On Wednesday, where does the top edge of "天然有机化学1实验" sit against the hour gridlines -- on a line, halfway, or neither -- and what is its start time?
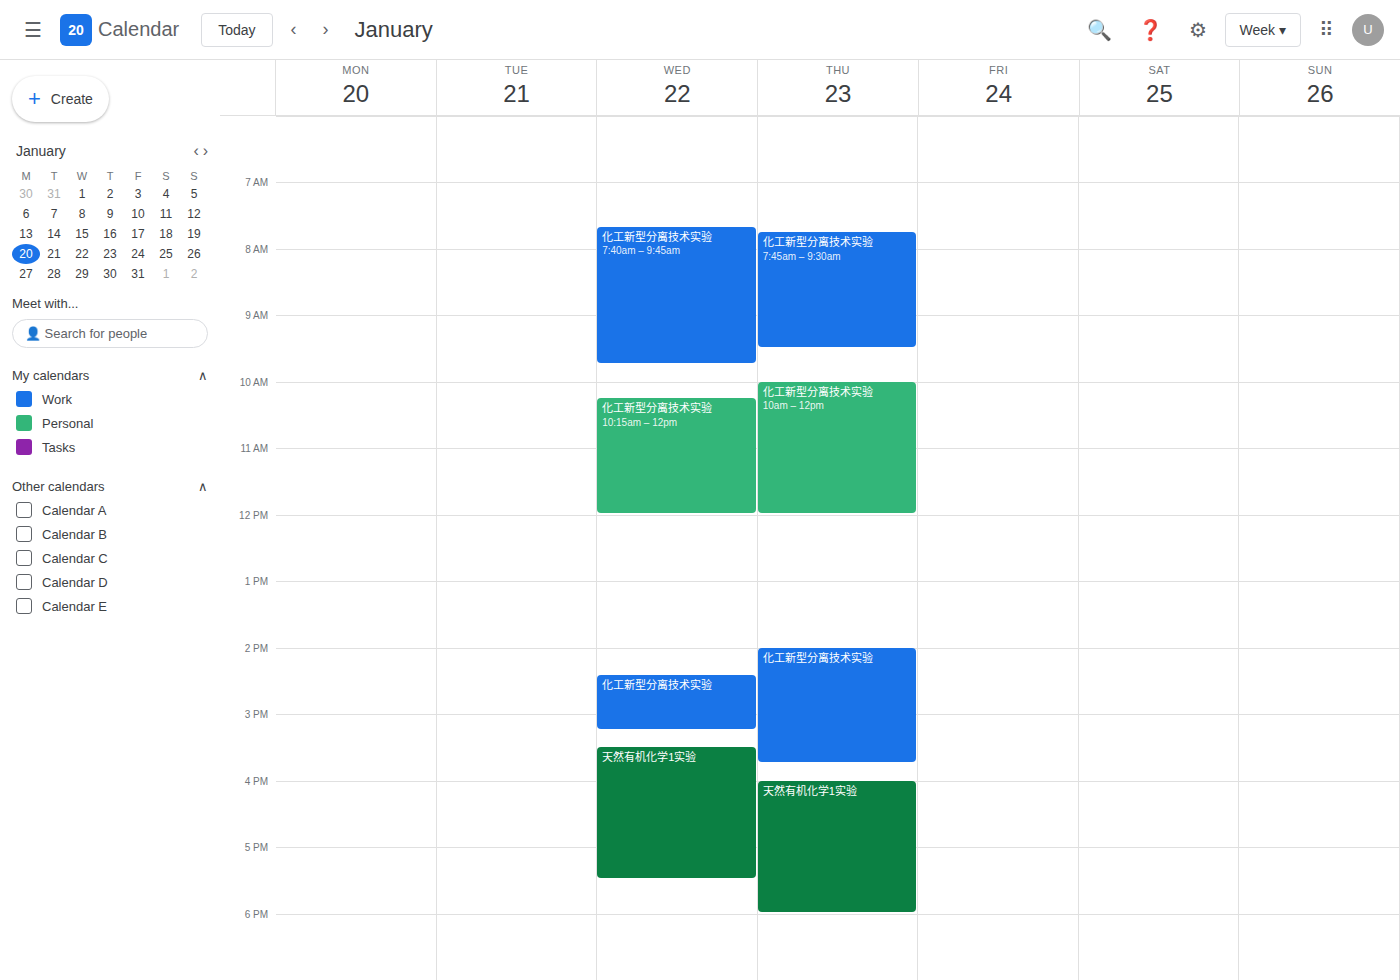
3:30 PM -- halfway between the 3 PM and 4 PM lines.